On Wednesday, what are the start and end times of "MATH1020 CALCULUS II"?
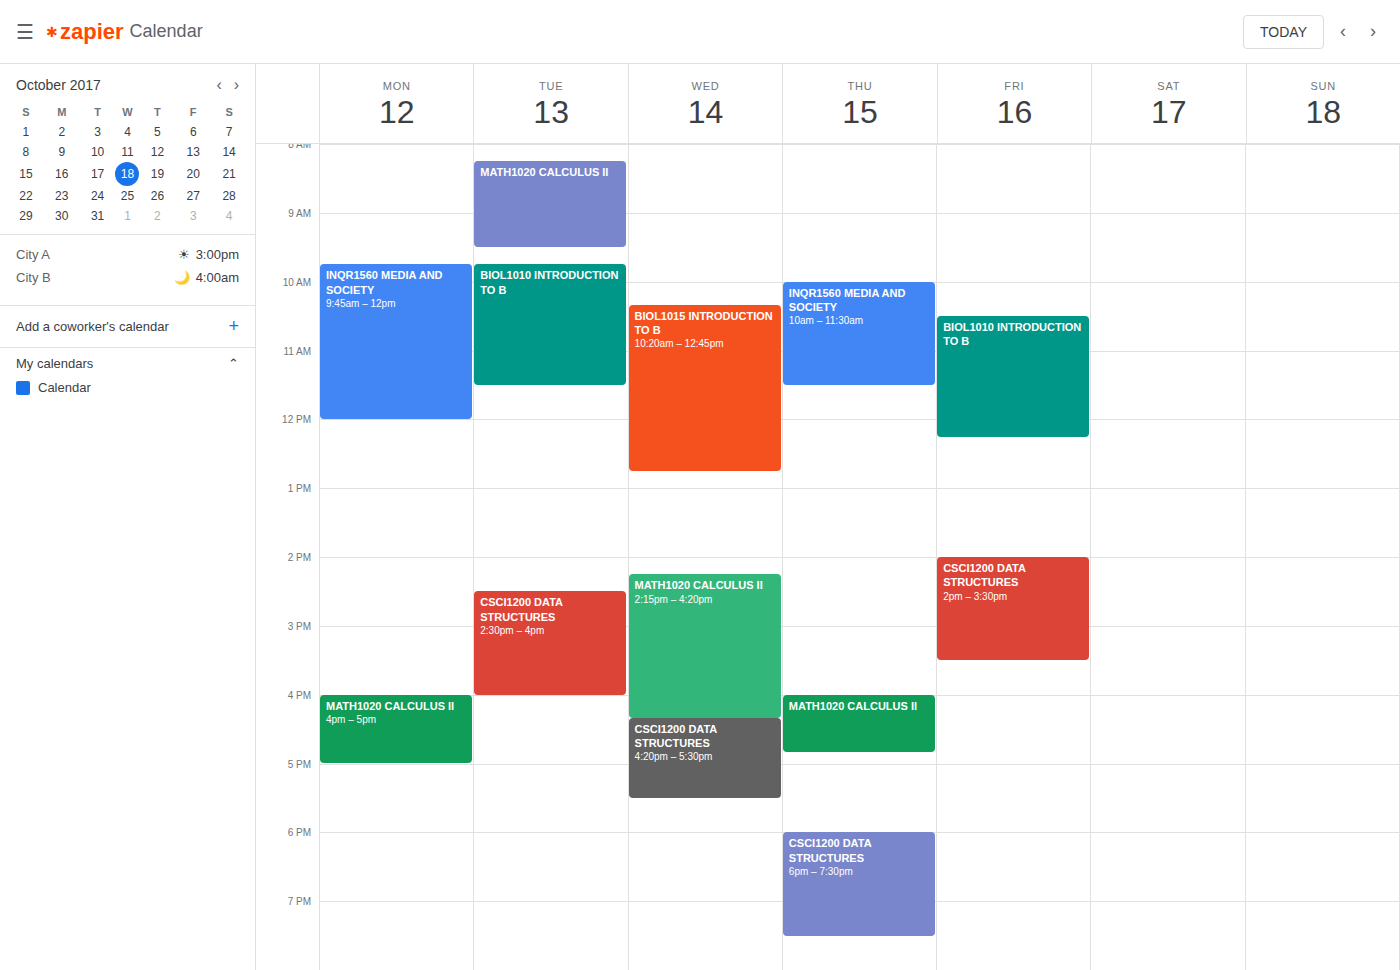
2:15 PM to 4:20 PM